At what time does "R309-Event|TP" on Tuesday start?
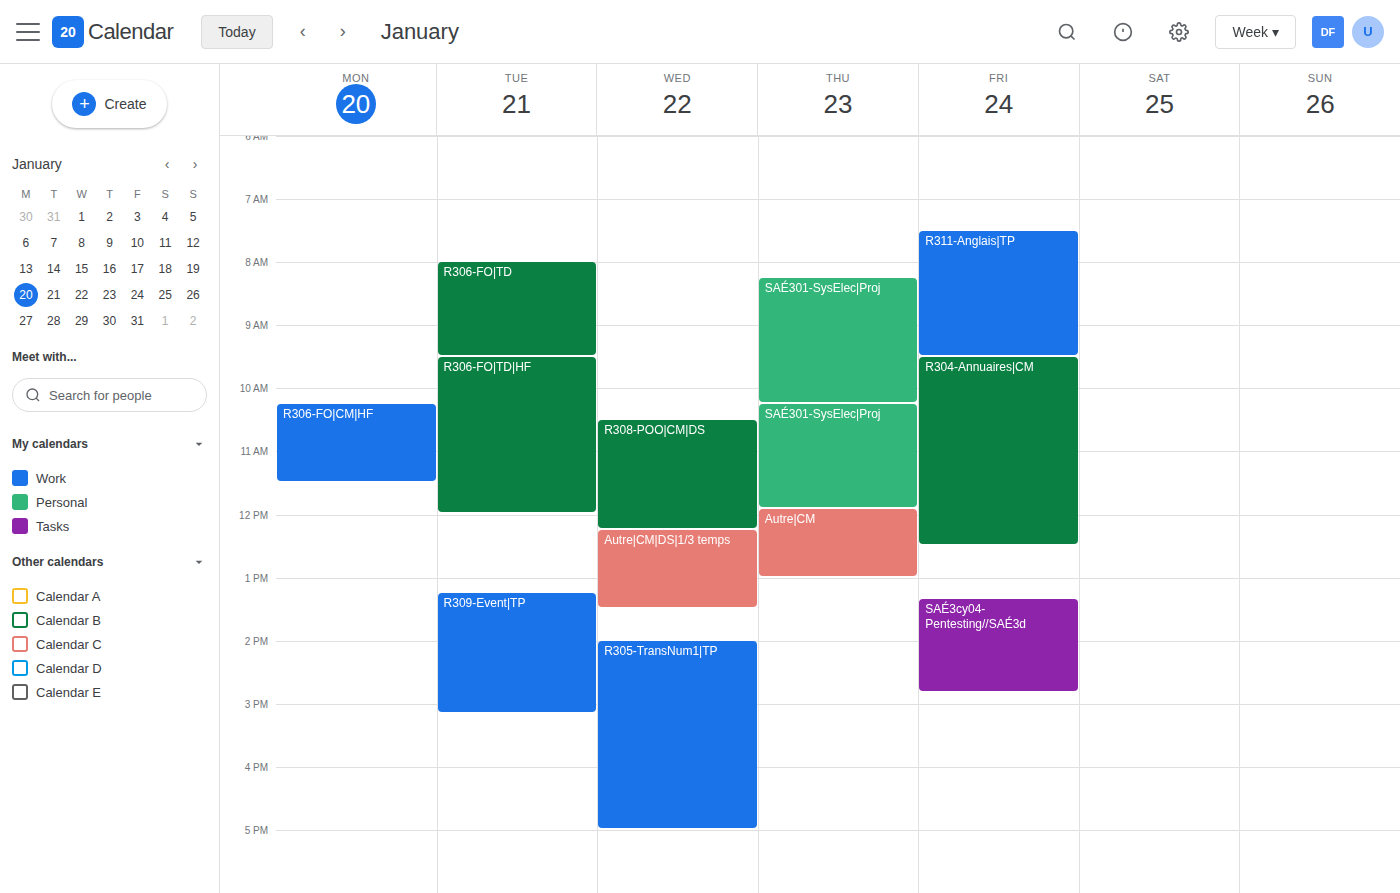
1:15 PM